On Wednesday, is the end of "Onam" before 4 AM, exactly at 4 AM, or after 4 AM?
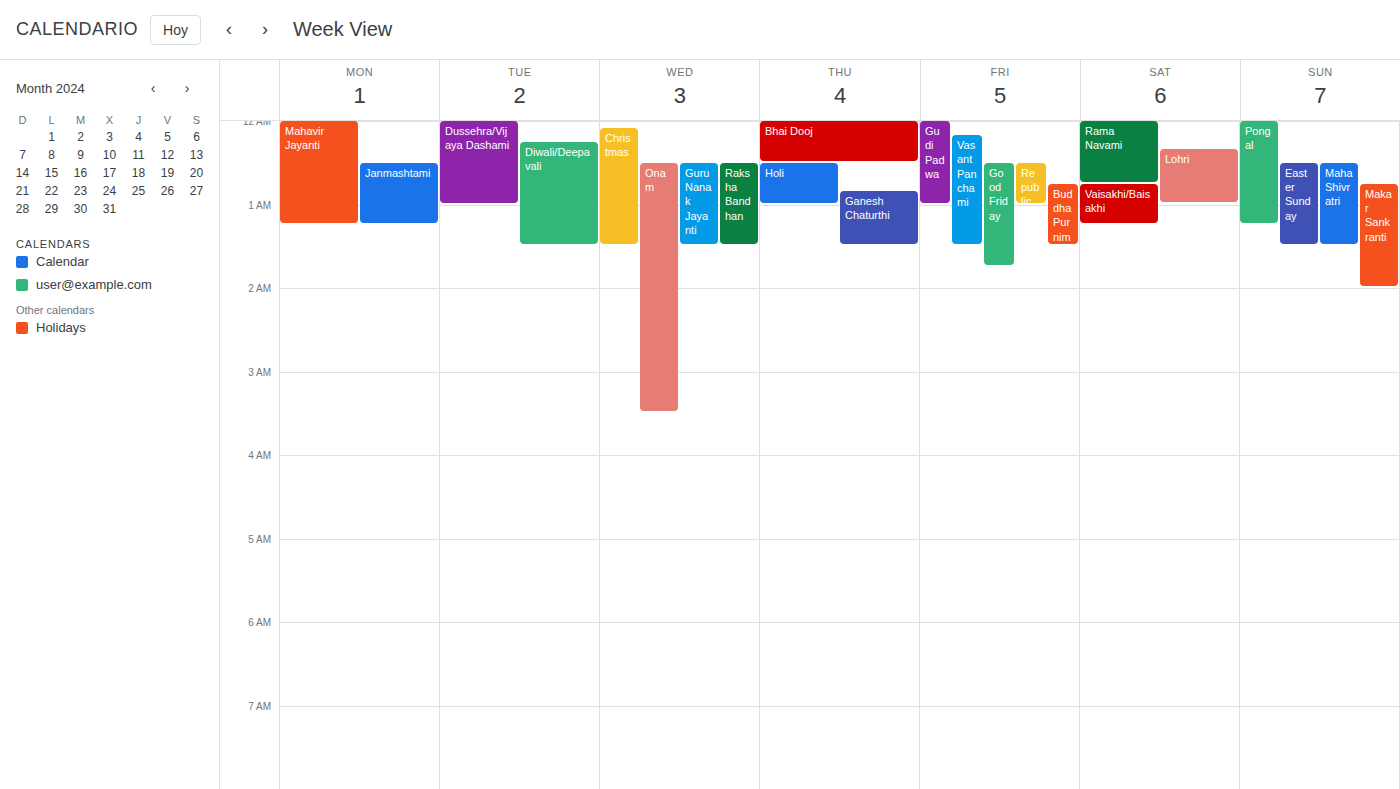
3:30 AM -- before 4 AM, 30 minutes above the 4 AM line.